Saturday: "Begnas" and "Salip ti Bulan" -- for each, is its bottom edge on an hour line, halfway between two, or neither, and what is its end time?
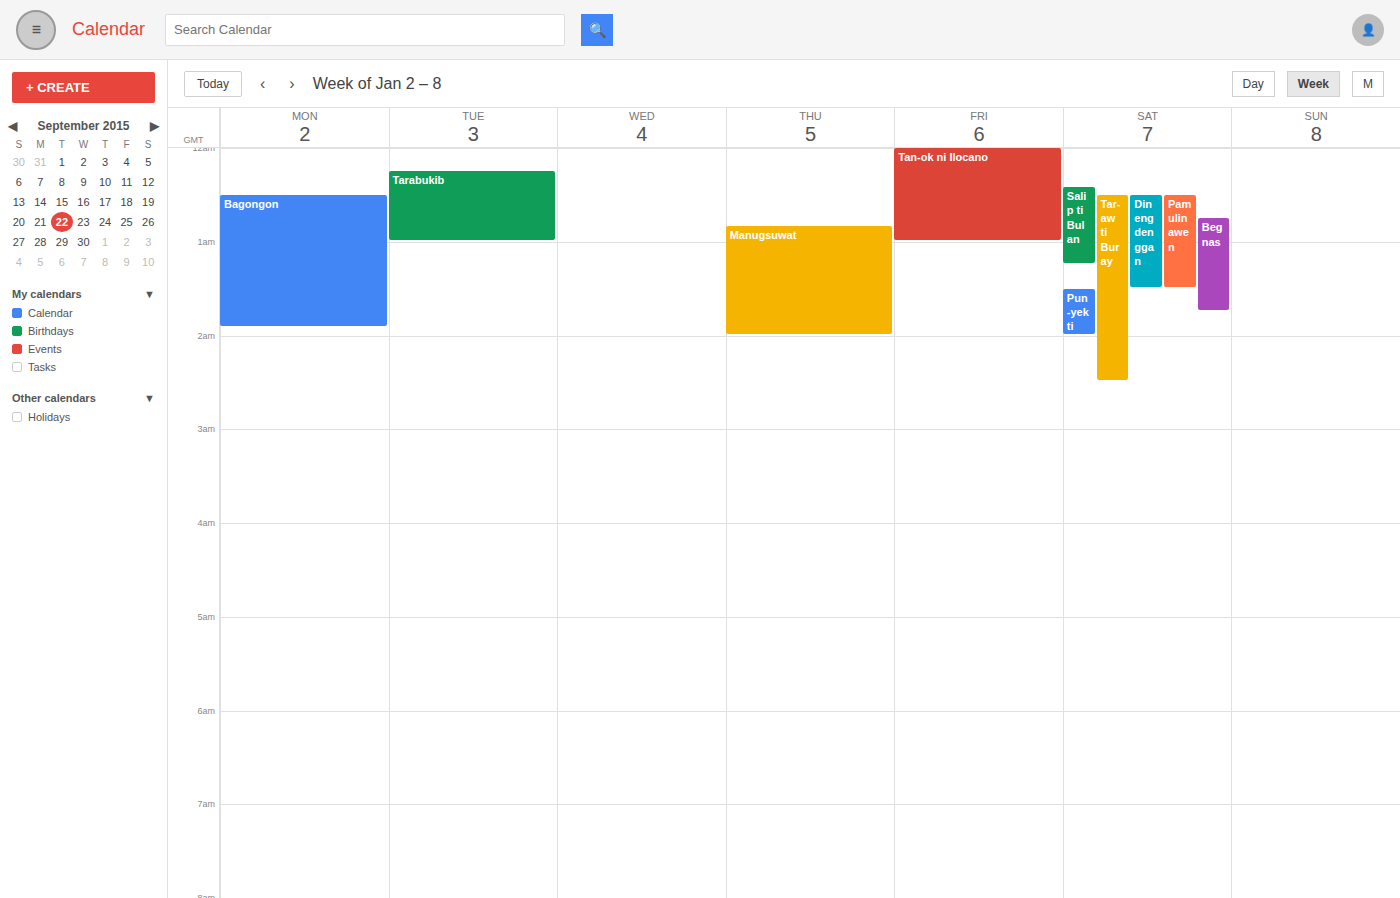
"Begnas": 1:45 AM, neither: three quarters of the way from the 1 AM line to the 2 AM line. "Salip ti Bulan": 1:15 AM, neither: a quarter of the way from the 1 AM line to the 2 AM line.